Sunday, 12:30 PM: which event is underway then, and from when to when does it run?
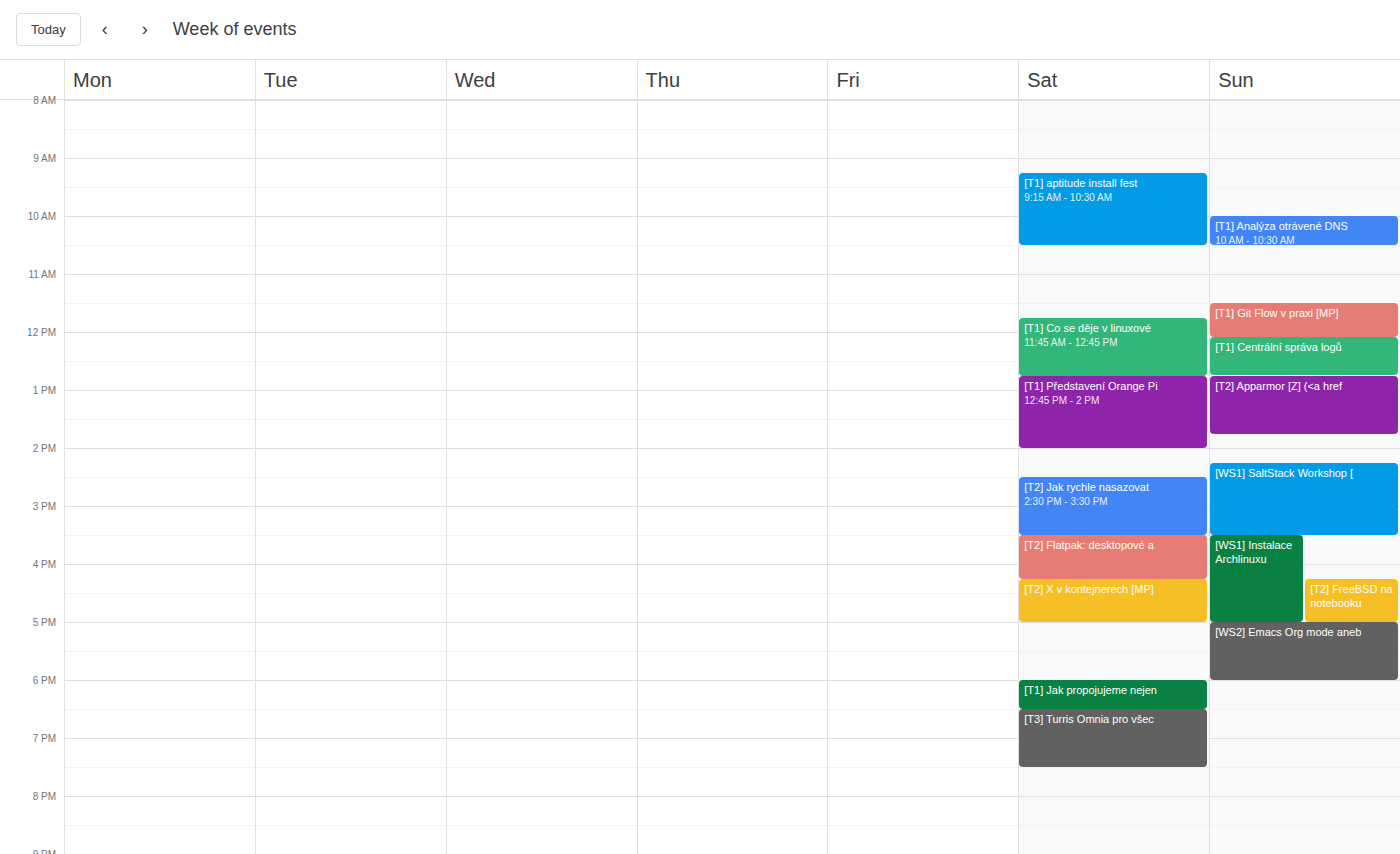
"[T1] Centrální správa logů", 12:05 PM to 12:45 PM